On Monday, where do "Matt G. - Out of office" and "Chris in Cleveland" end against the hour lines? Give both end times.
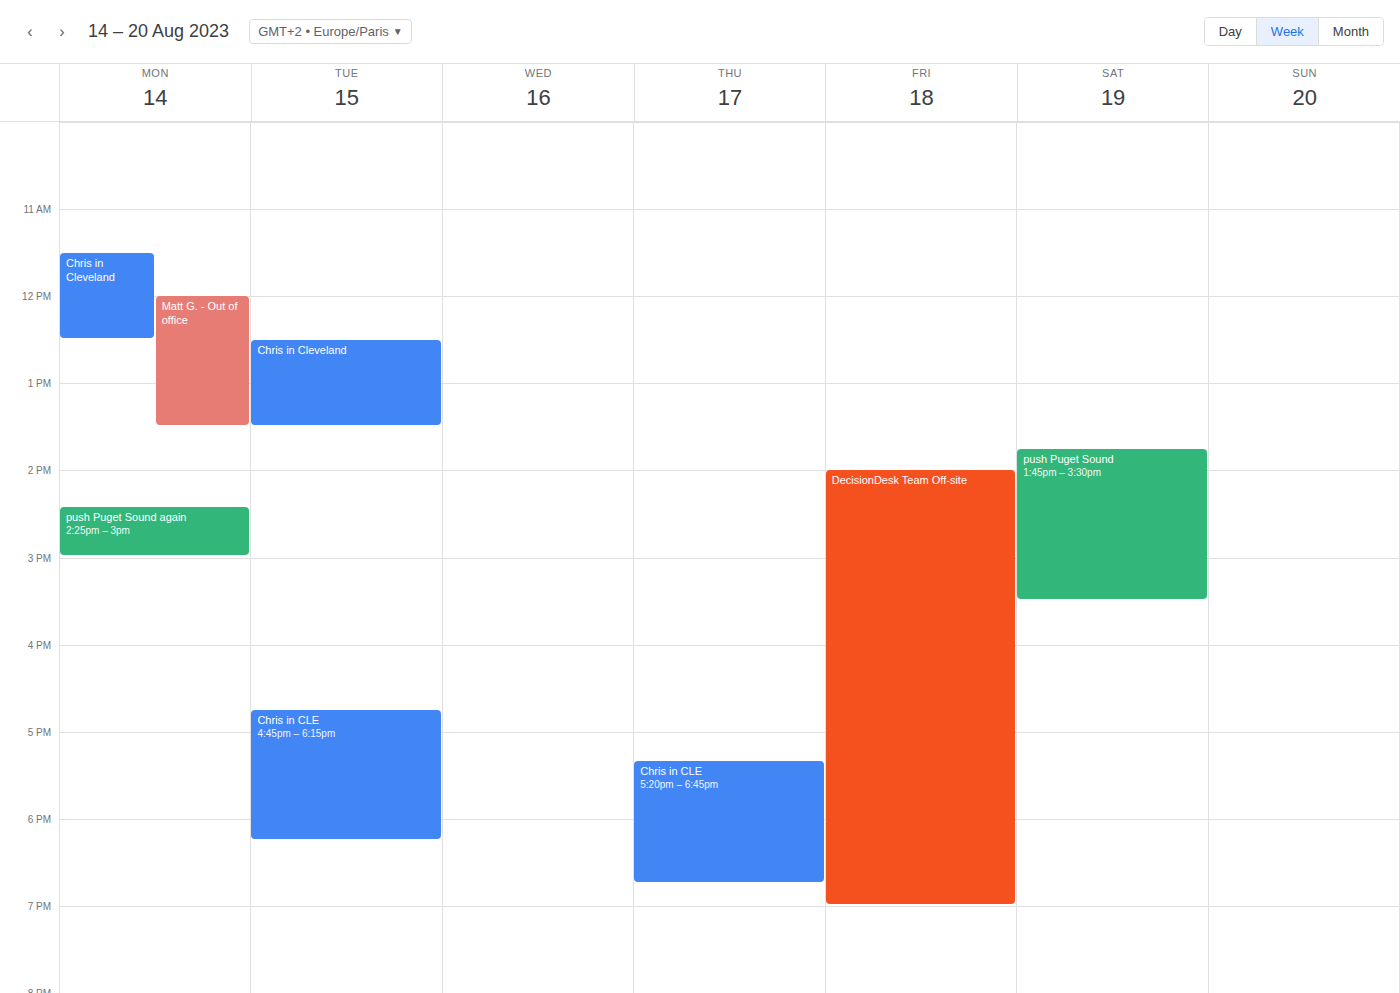
"Matt G. - Out of office": 1:30 PM, halfway between the 1 PM and 2 PM lines. "Chris in Cleveland": 12:30 PM, halfway between the 12 PM and 1 PM lines.